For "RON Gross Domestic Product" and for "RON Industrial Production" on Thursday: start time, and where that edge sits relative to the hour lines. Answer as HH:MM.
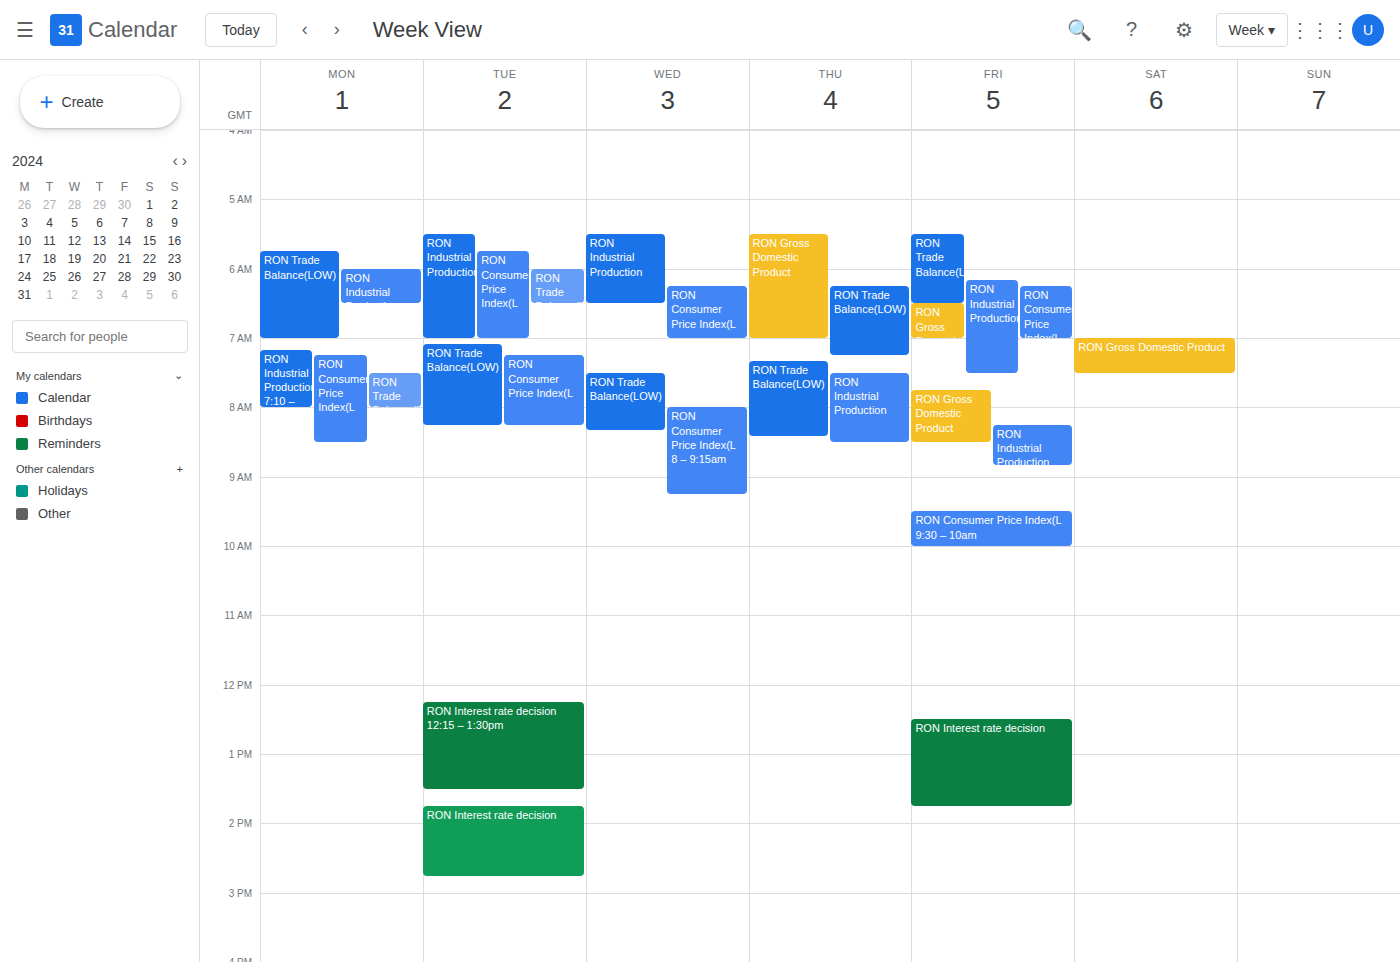
"RON Gross Domestic Product": 05:30, halfway between the 05:00 and 06:00 lines. "RON Industrial Production": 07:30, halfway between the 07:00 and 08:00 lines.